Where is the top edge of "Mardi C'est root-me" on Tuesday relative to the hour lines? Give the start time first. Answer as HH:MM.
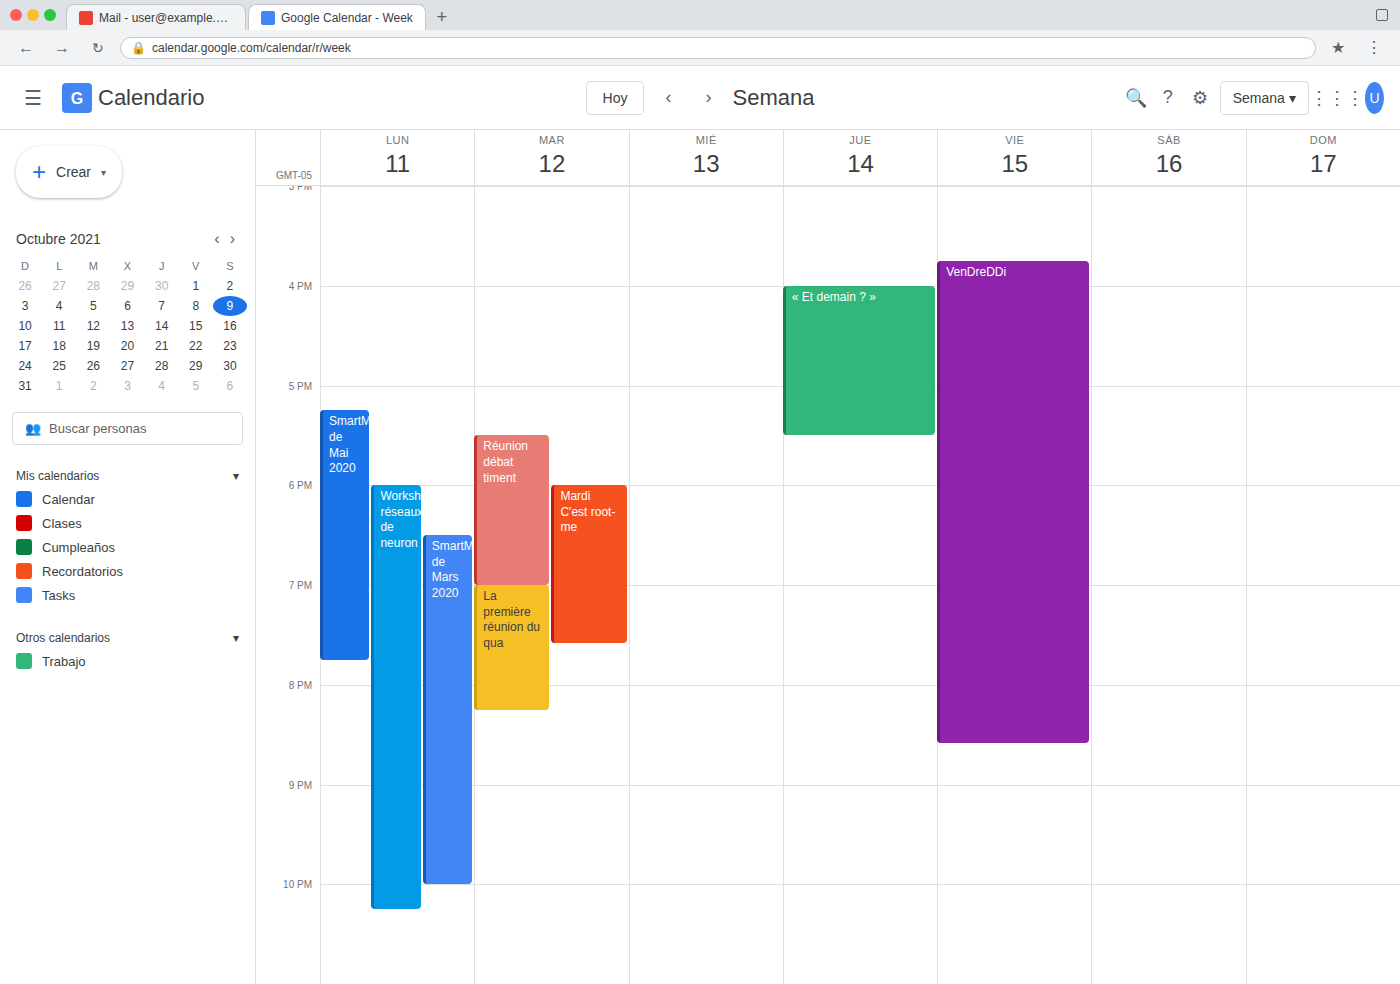
18:00 -- exactly on the 18:00 line.